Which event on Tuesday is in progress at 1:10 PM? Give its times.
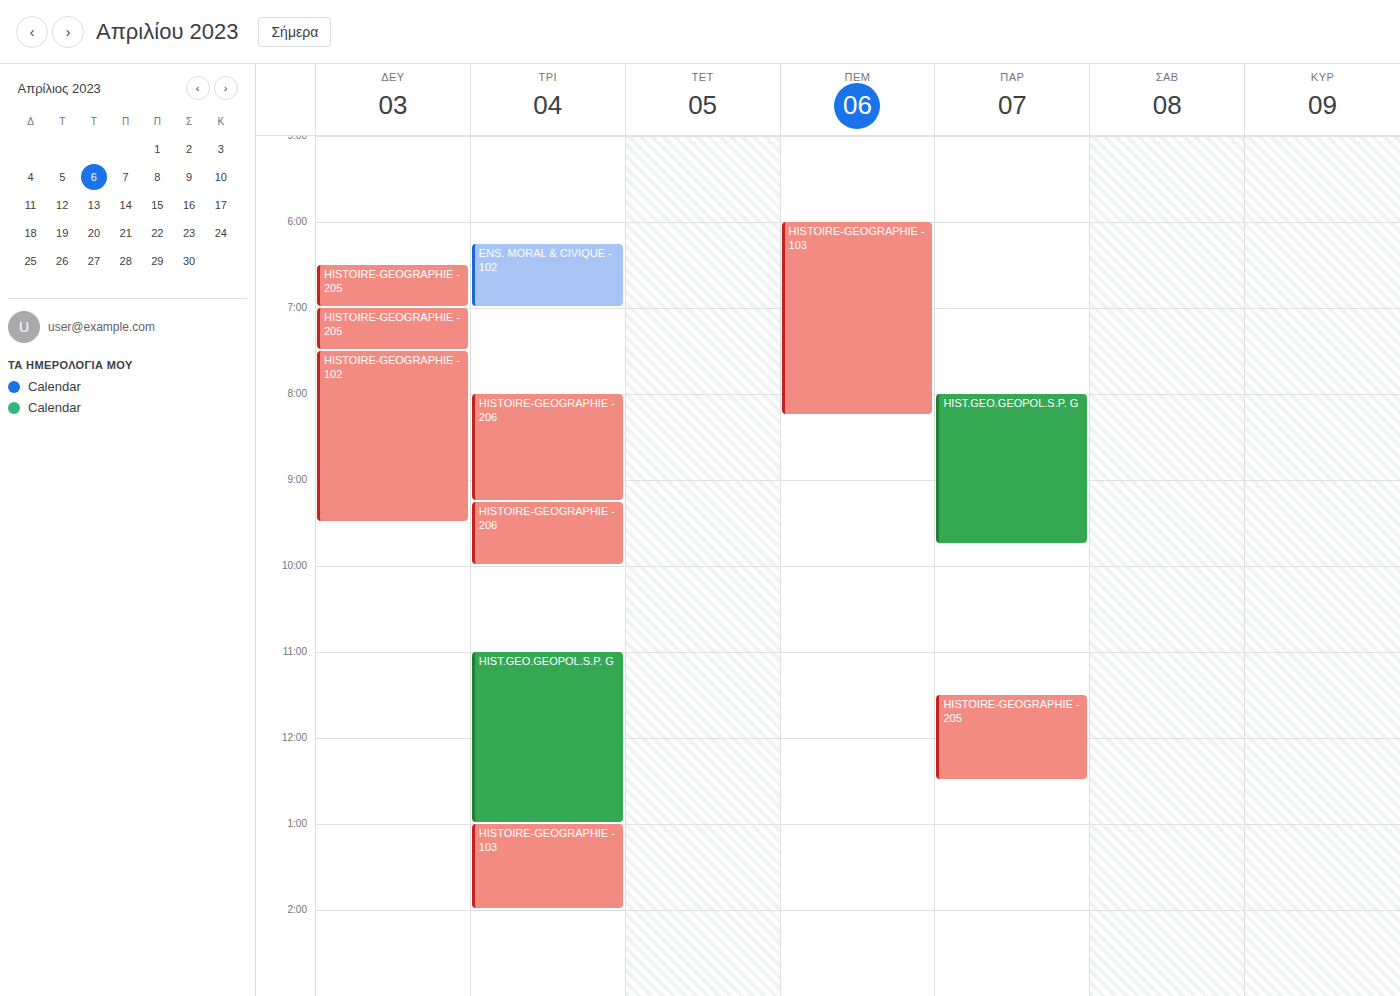
"HISTOIRE-GEOGRAPHIE - 103", 1:00 PM to 2:00 PM